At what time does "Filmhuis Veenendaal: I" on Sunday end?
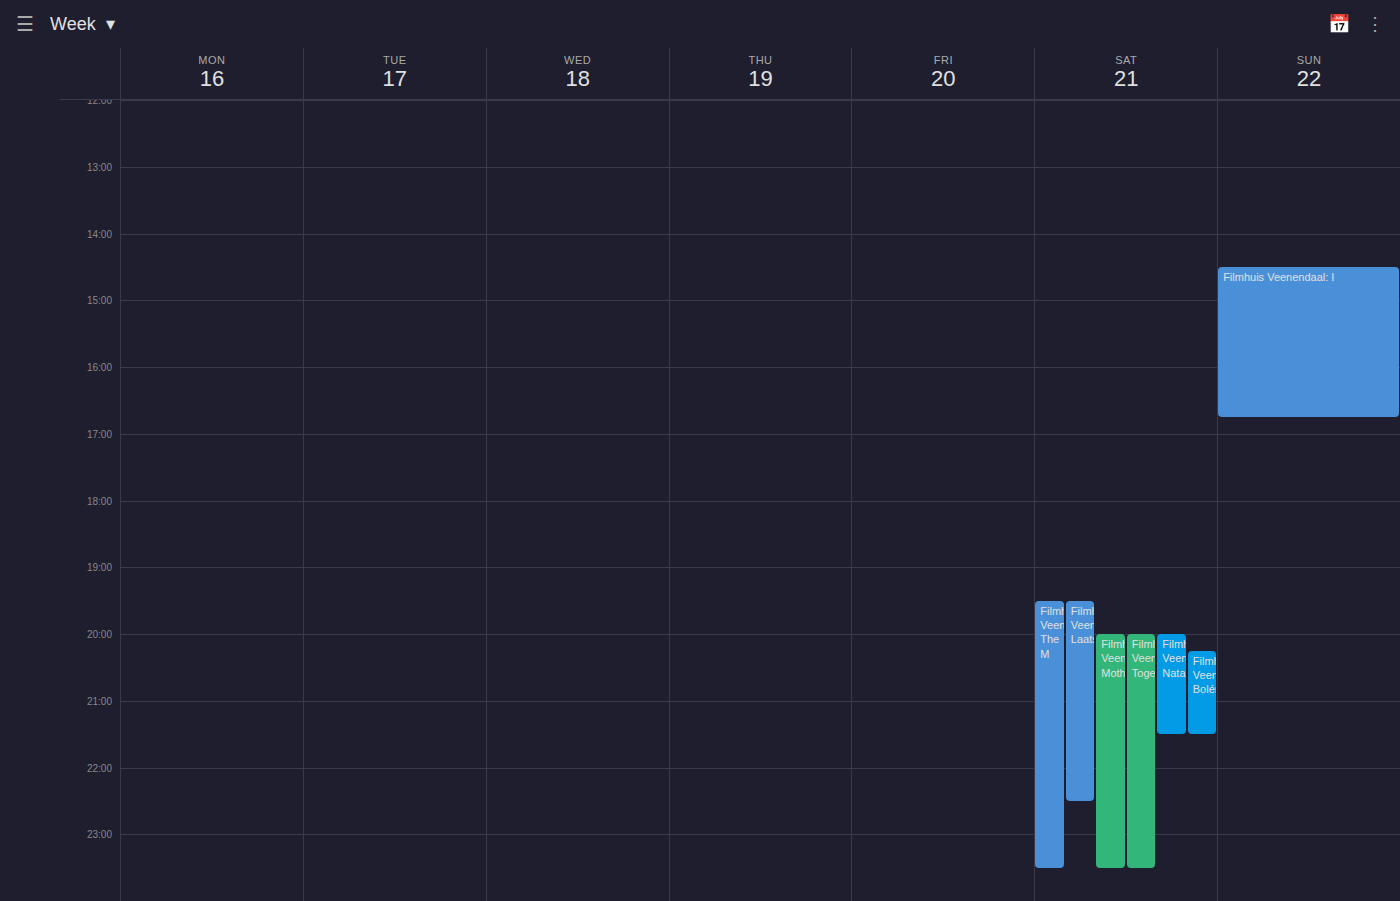
4:45 PM